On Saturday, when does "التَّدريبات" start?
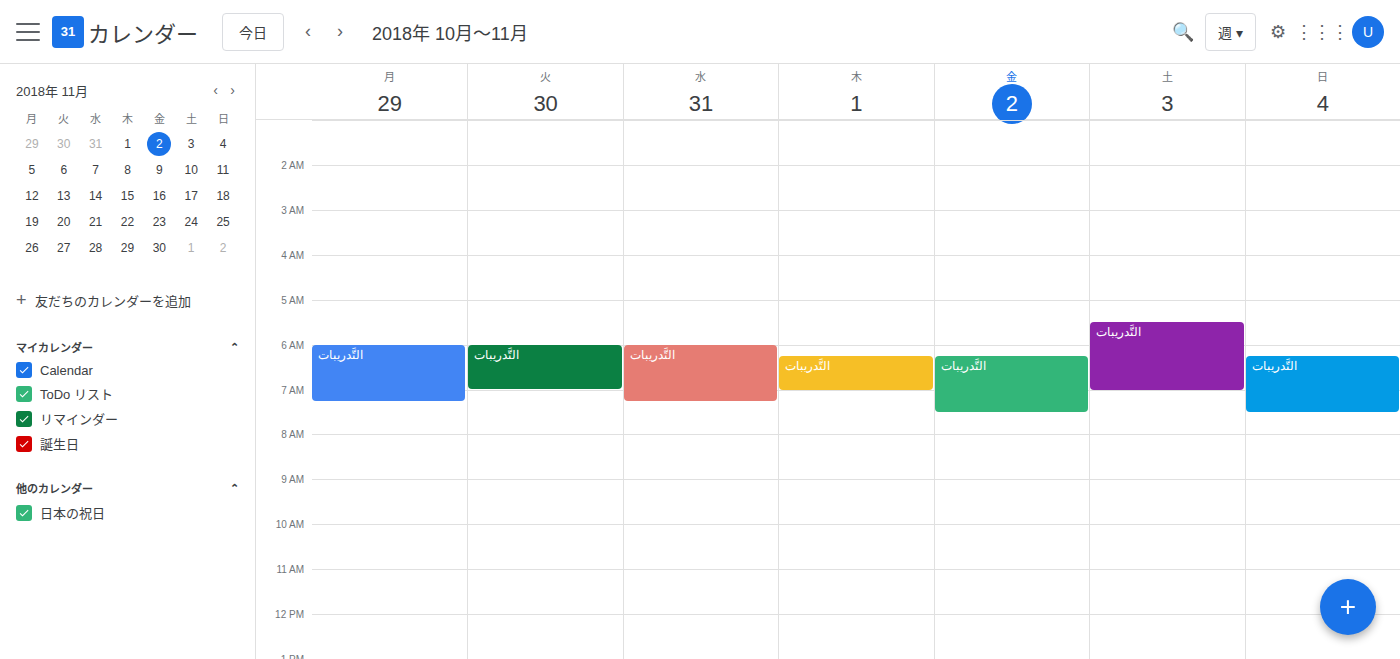
5:30 AM